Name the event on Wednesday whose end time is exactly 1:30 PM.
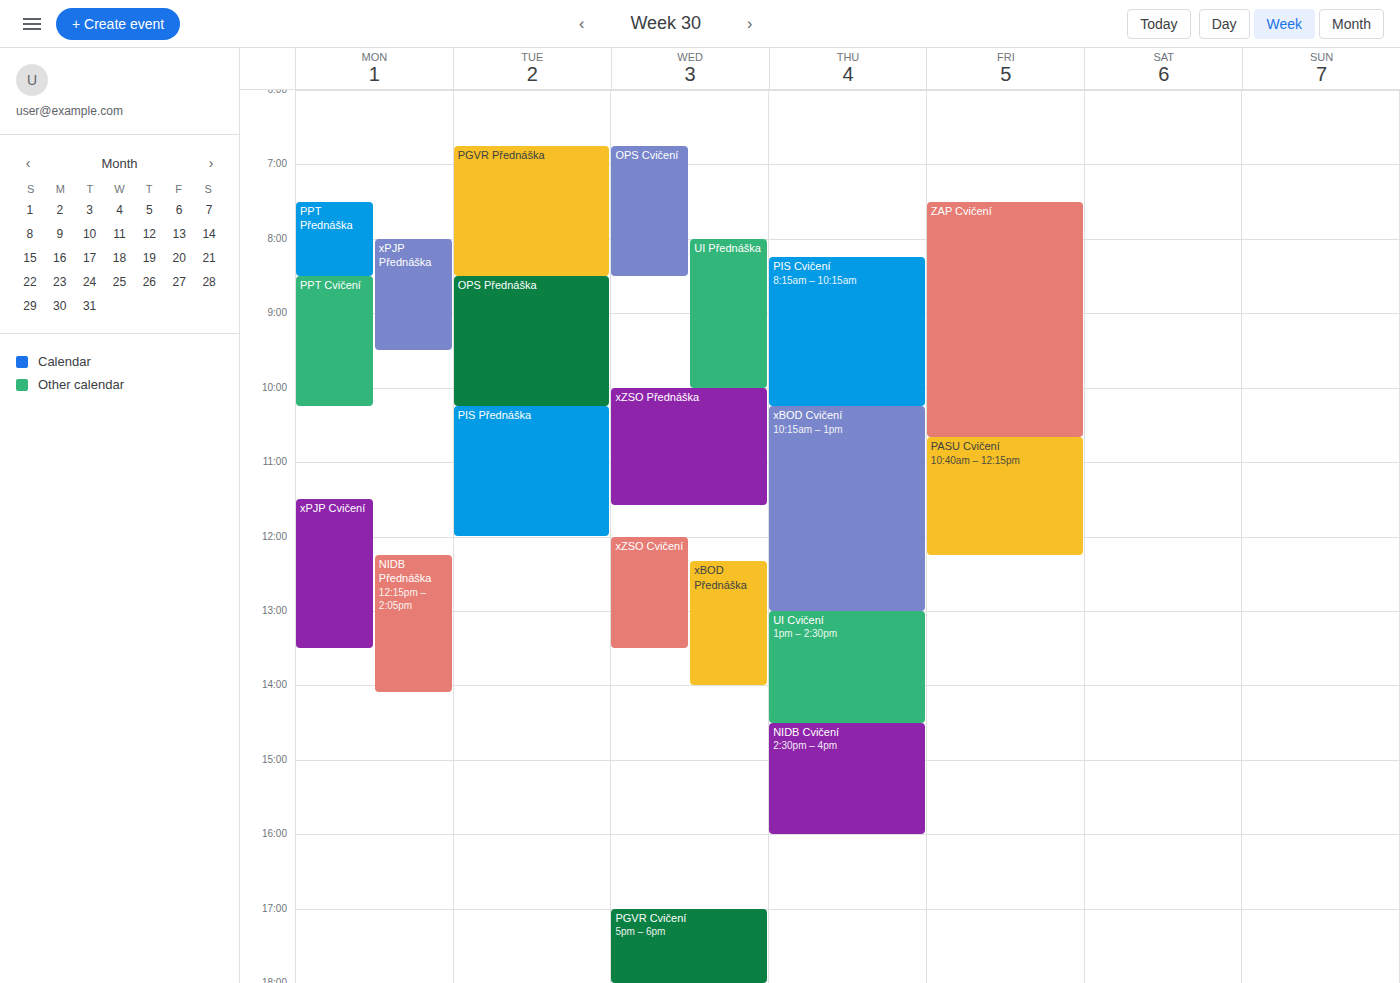
"xZSO Cvičení"